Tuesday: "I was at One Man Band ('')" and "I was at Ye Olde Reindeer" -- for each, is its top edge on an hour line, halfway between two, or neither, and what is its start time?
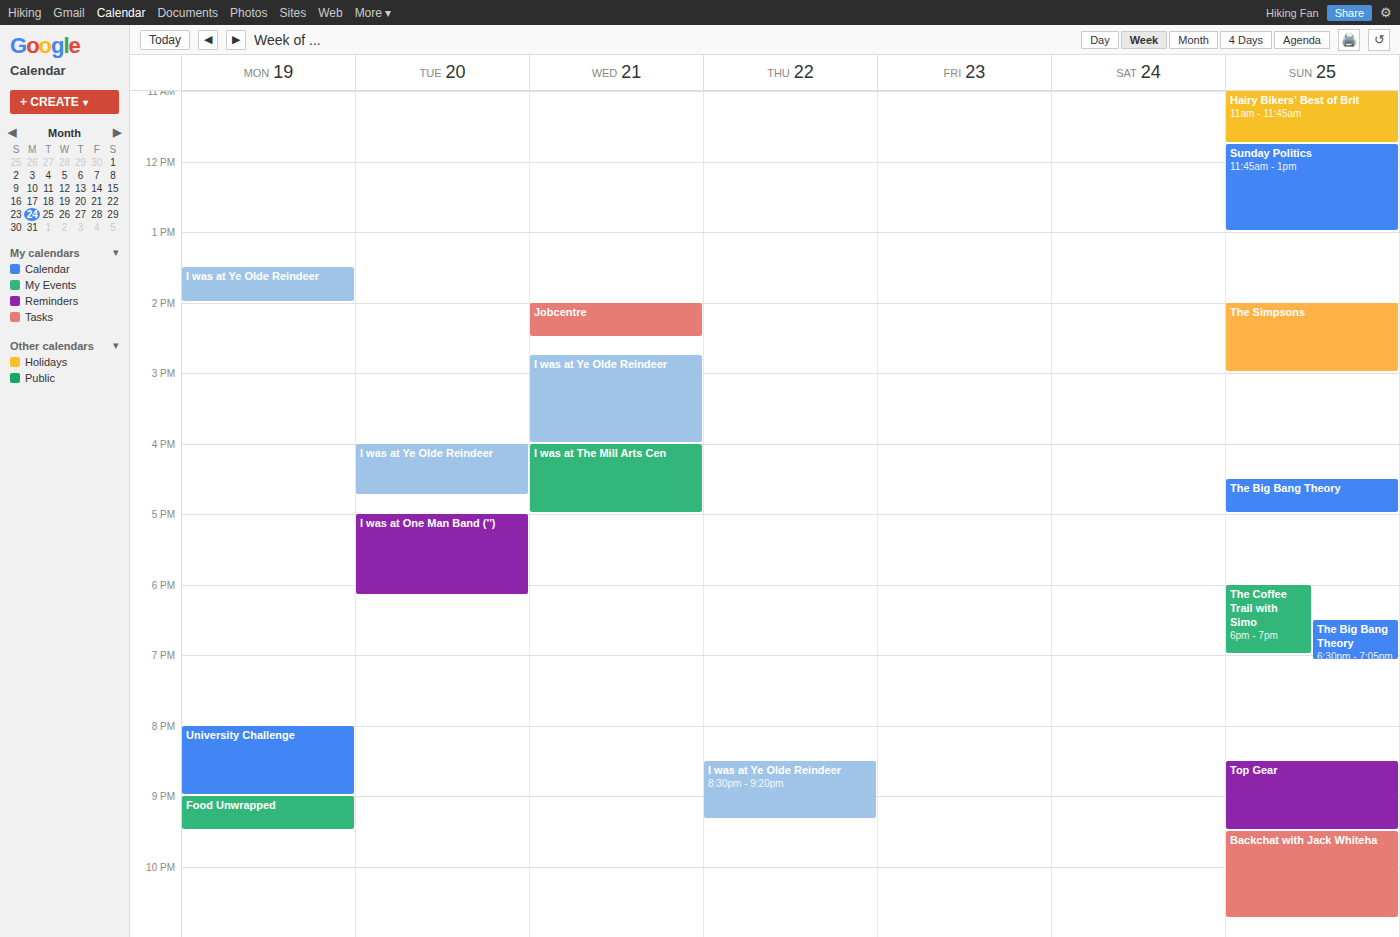
"I was at One Man Band ('')": 5:00 PM, exactly on the 5 PM line. "I was at Ye Olde Reindeer": 4:00 PM, exactly on the 4 PM line.